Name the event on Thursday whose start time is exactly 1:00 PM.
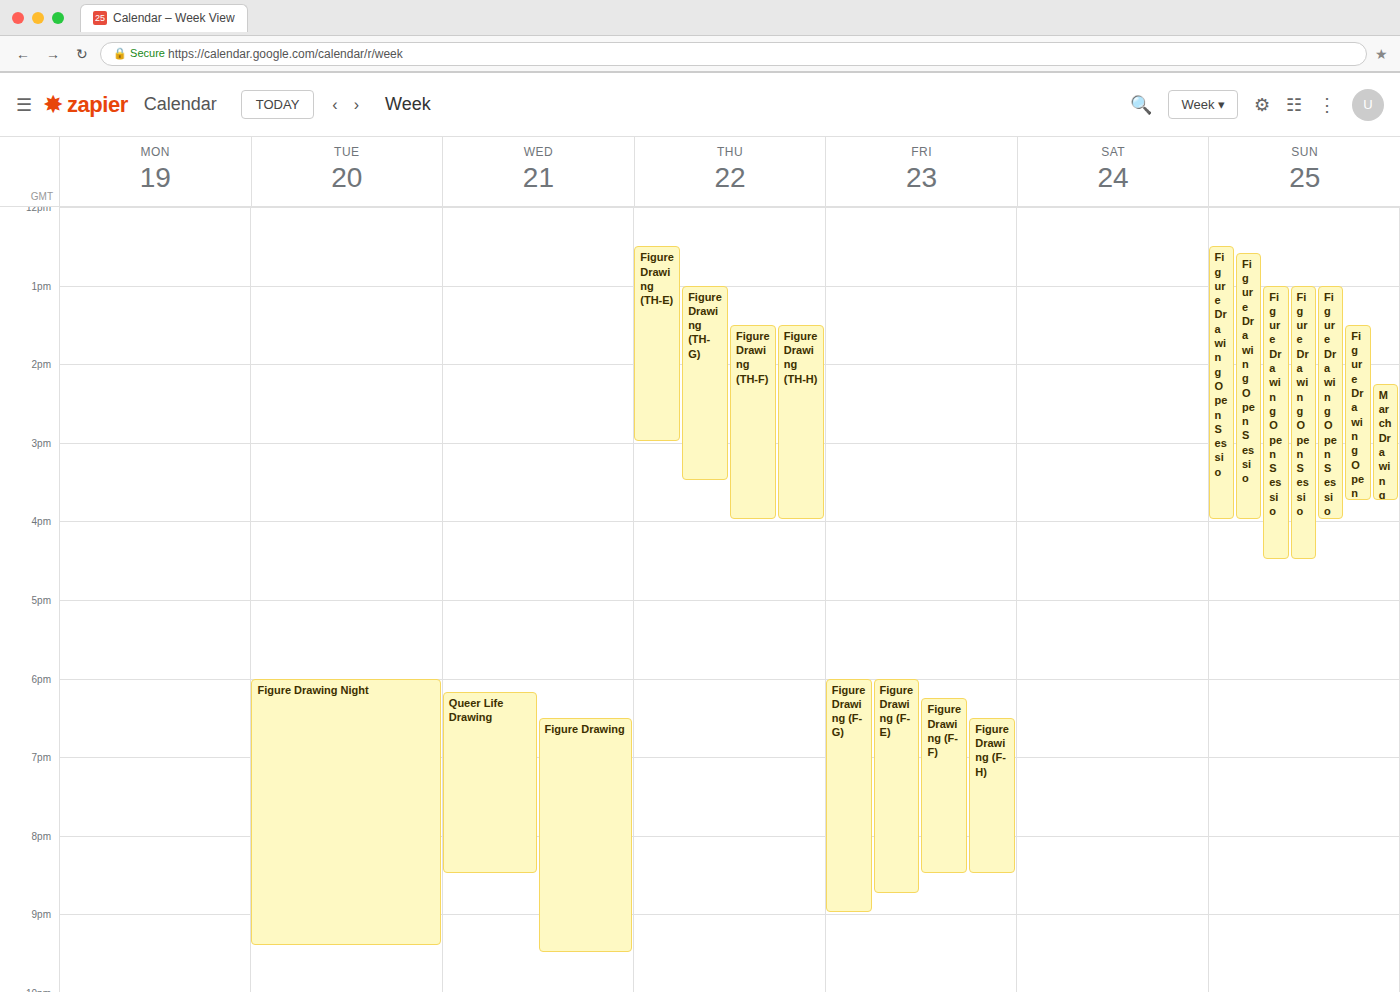
"Figure Drawing (TH-G)"